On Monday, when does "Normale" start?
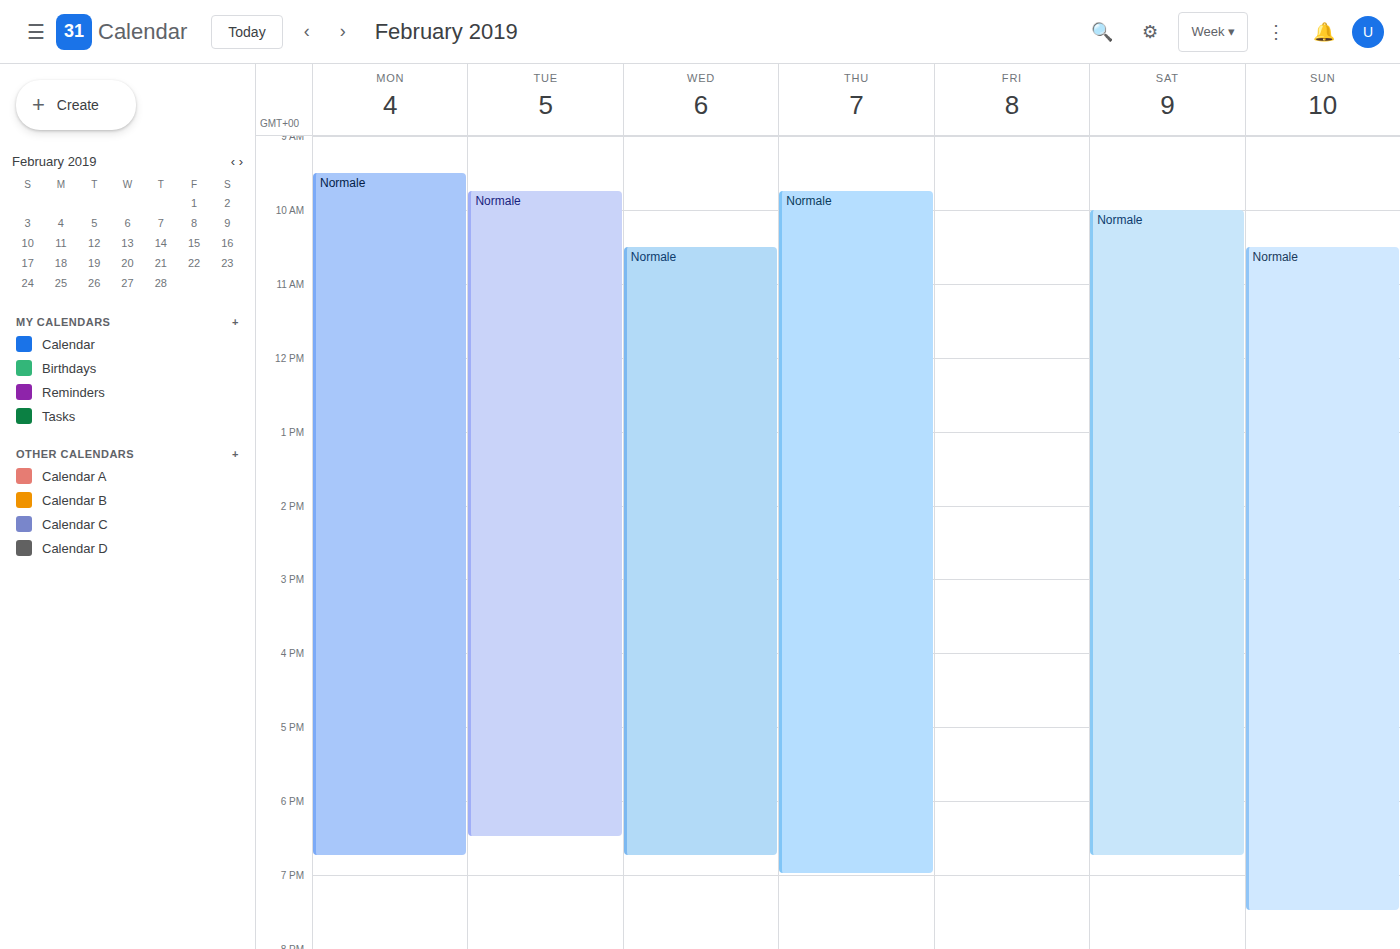
9:30 AM